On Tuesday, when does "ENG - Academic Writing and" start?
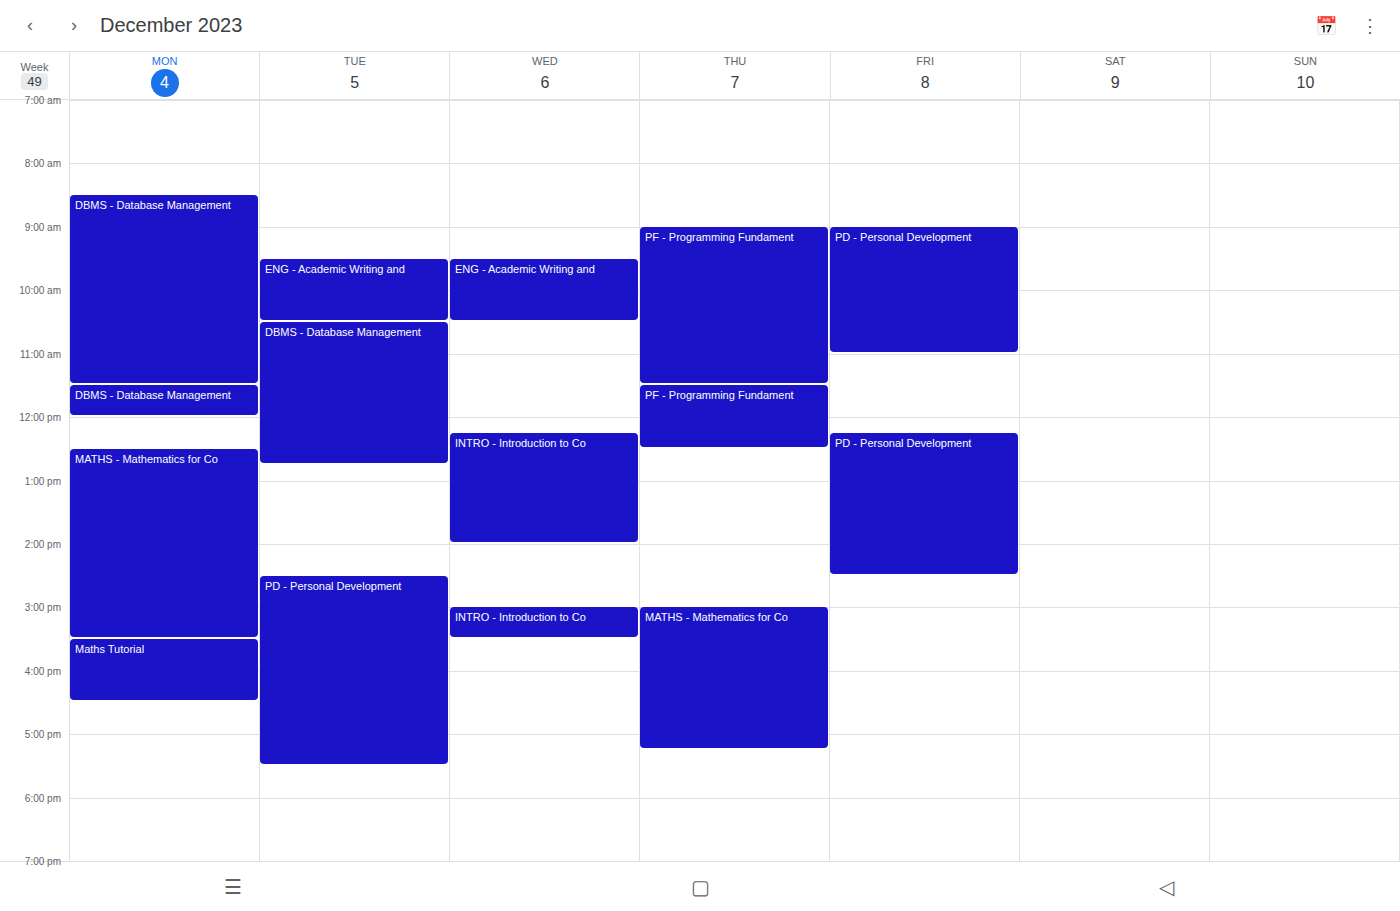
09:30